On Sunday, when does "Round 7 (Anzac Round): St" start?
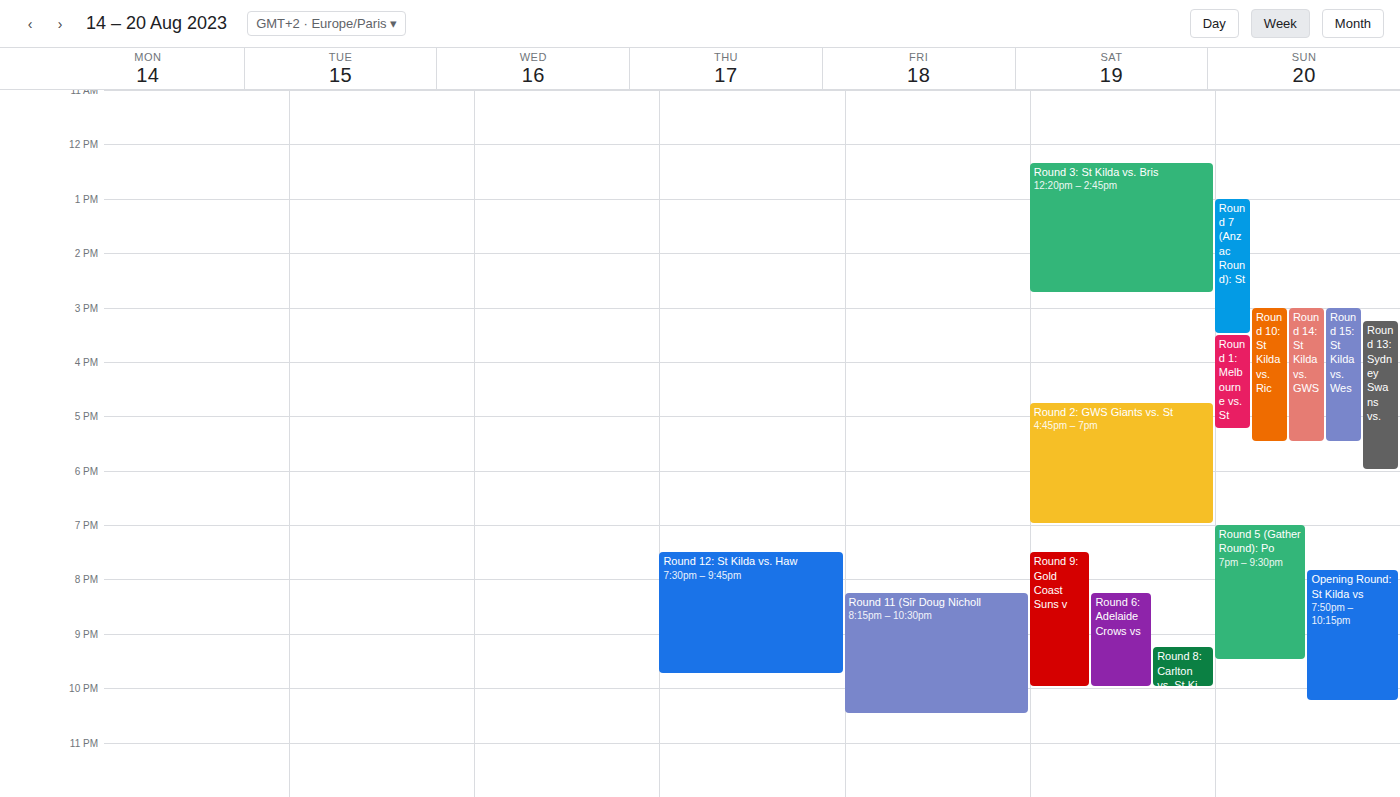
1:00 PM